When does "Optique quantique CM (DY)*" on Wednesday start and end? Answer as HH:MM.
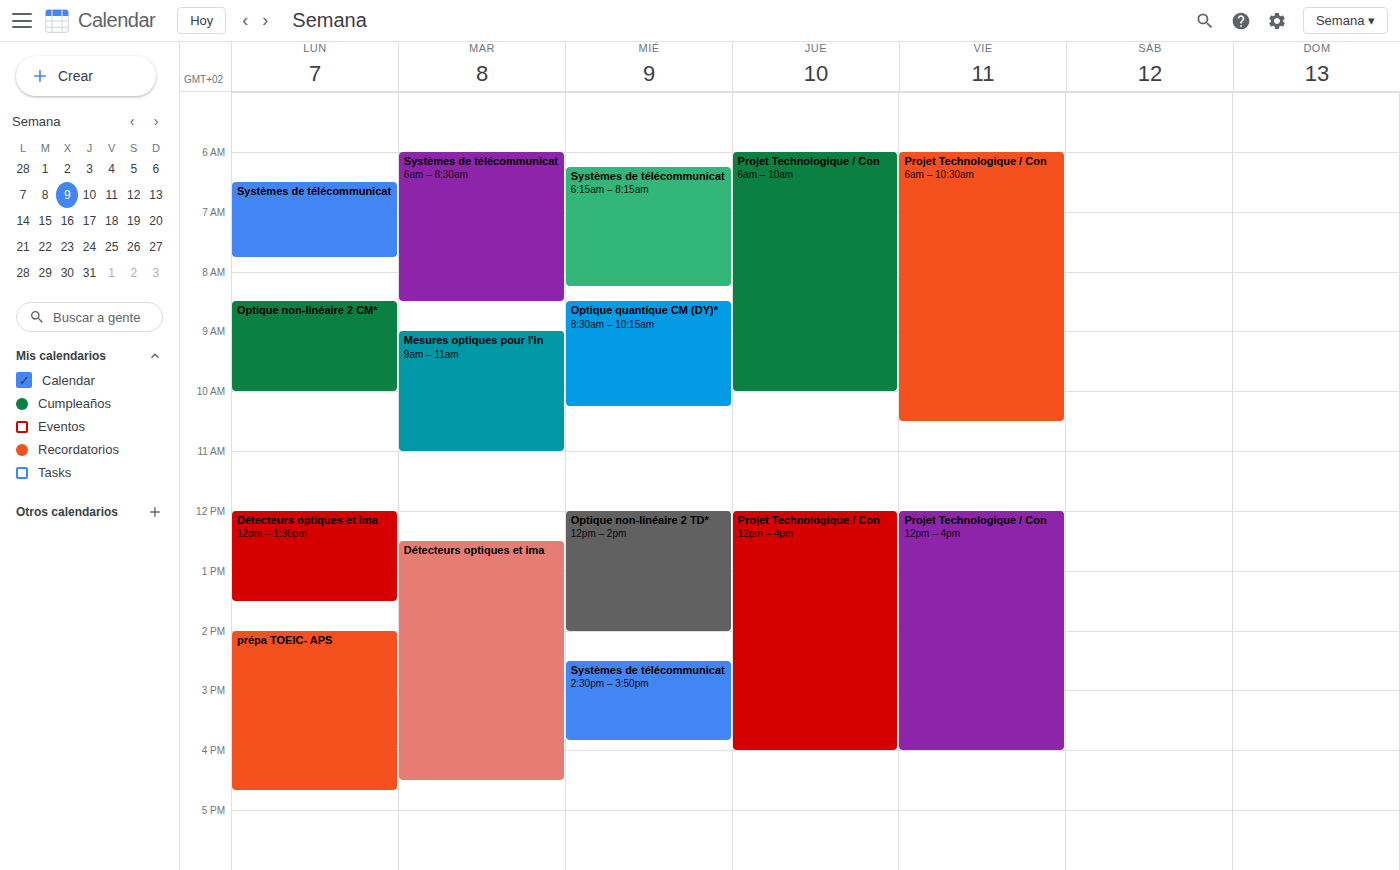
08:30 to 10:15